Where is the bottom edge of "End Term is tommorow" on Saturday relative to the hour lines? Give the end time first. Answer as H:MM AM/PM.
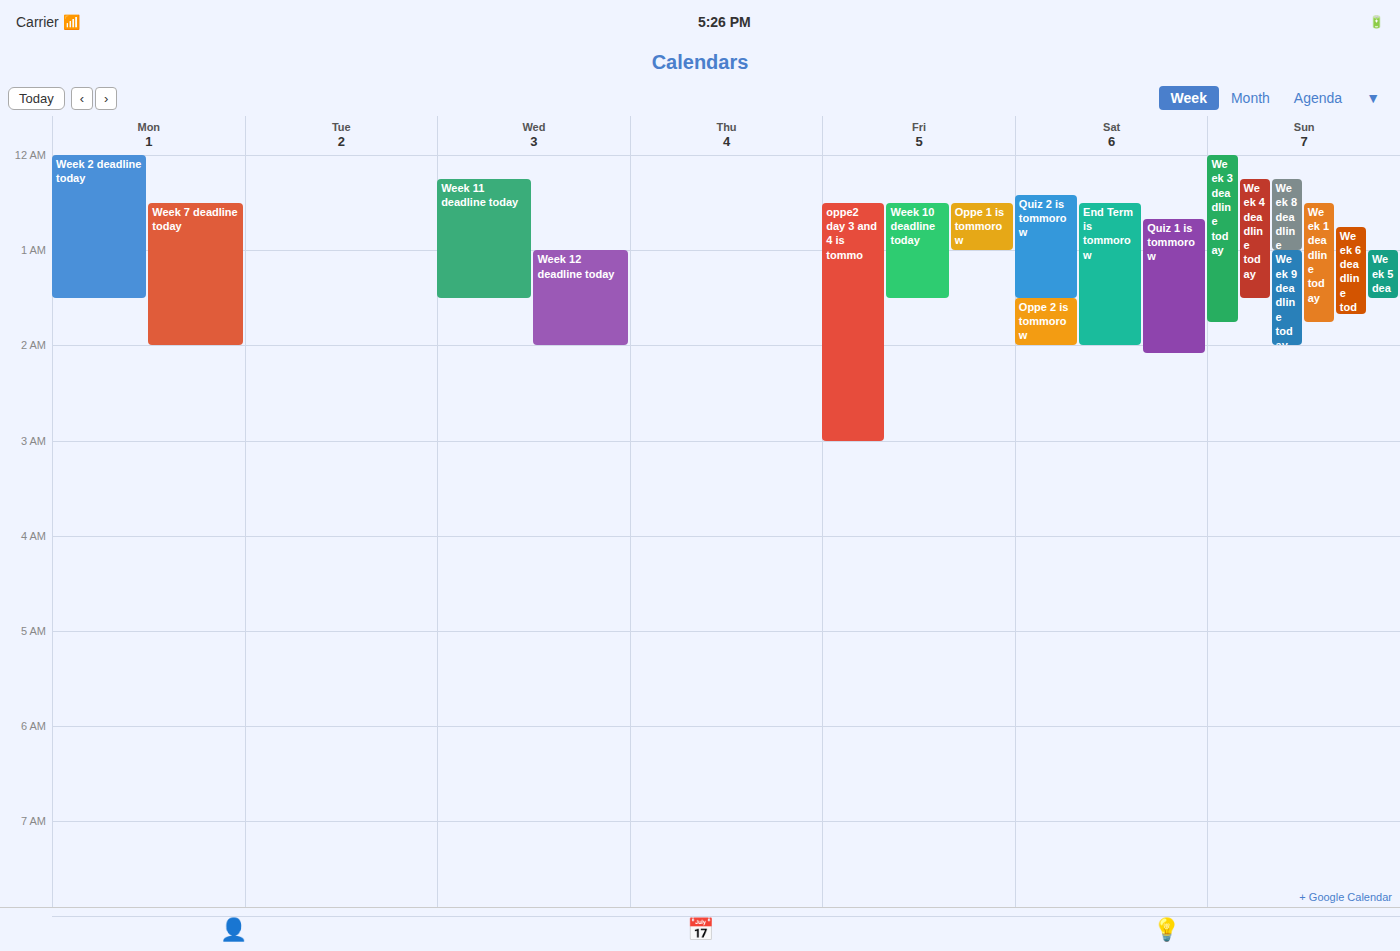
2:00 AM -- exactly on the 2 AM line.